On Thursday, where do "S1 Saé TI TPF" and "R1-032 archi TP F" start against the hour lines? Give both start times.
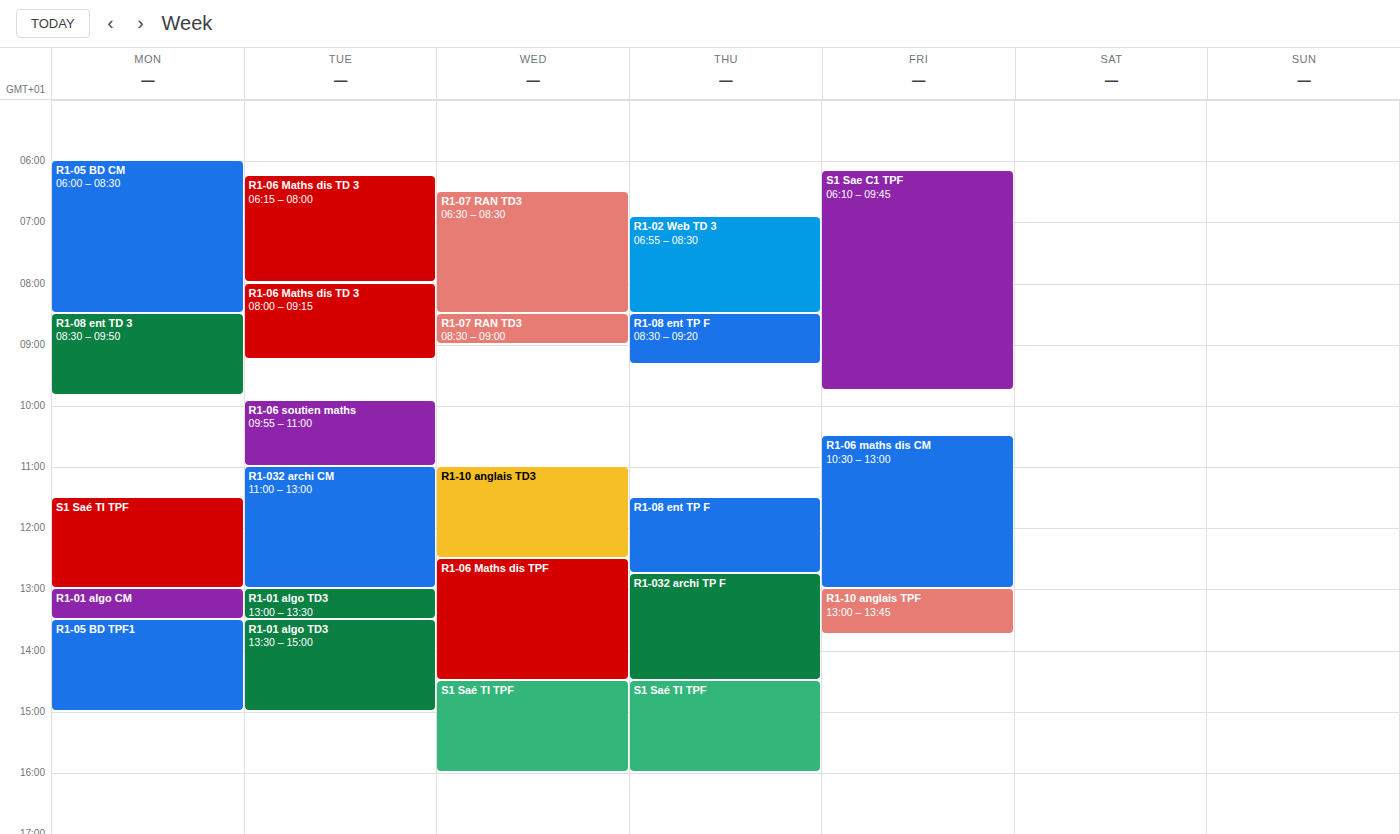
"S1 Saé TI TPF": 2:30 PM, halfway between the 2 PM and 3 PM lines. "R1-032 archi TP F": 12:45 PM, neither: three quarters of the way from the 12 PM line to the 1 PM line.